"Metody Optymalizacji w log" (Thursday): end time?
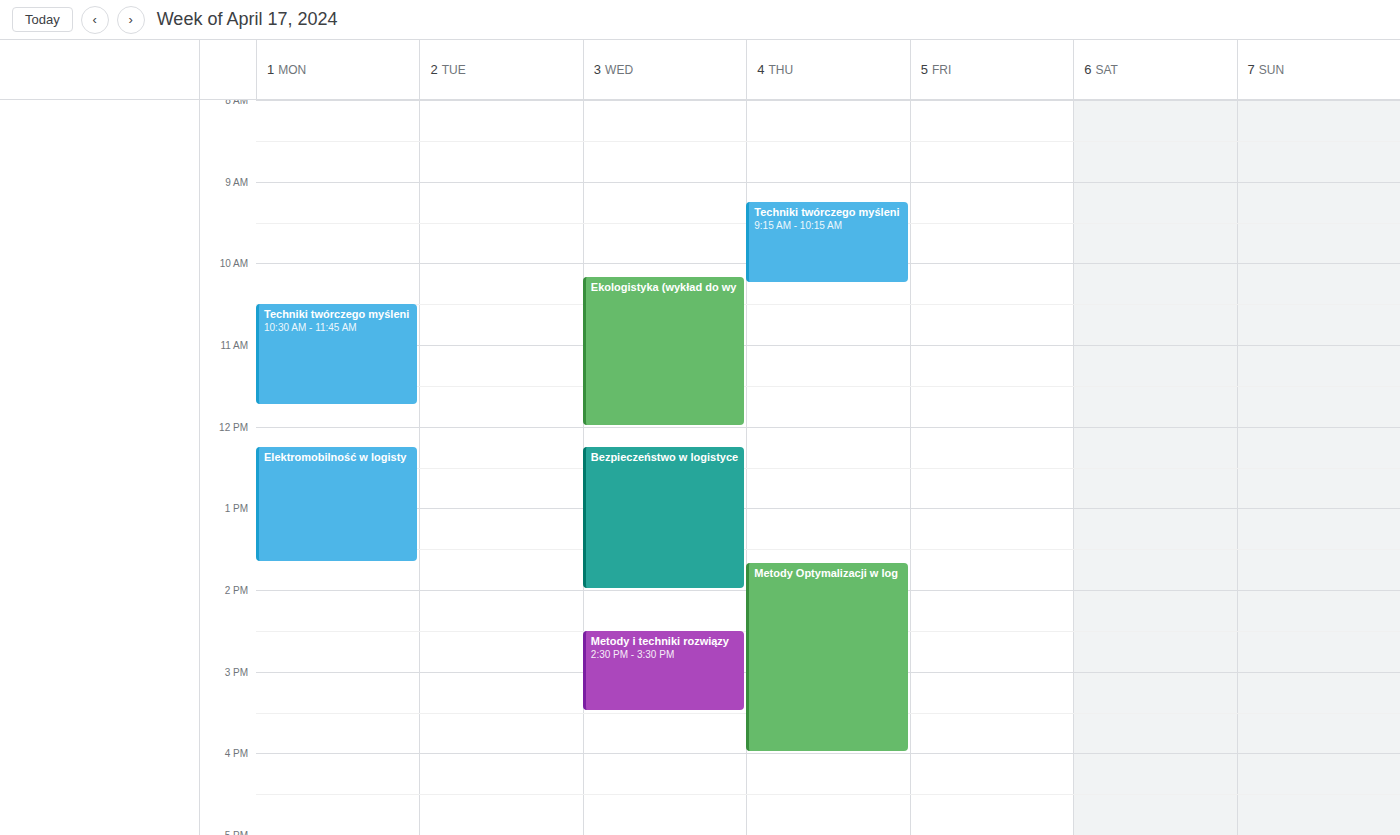
4:00 PM